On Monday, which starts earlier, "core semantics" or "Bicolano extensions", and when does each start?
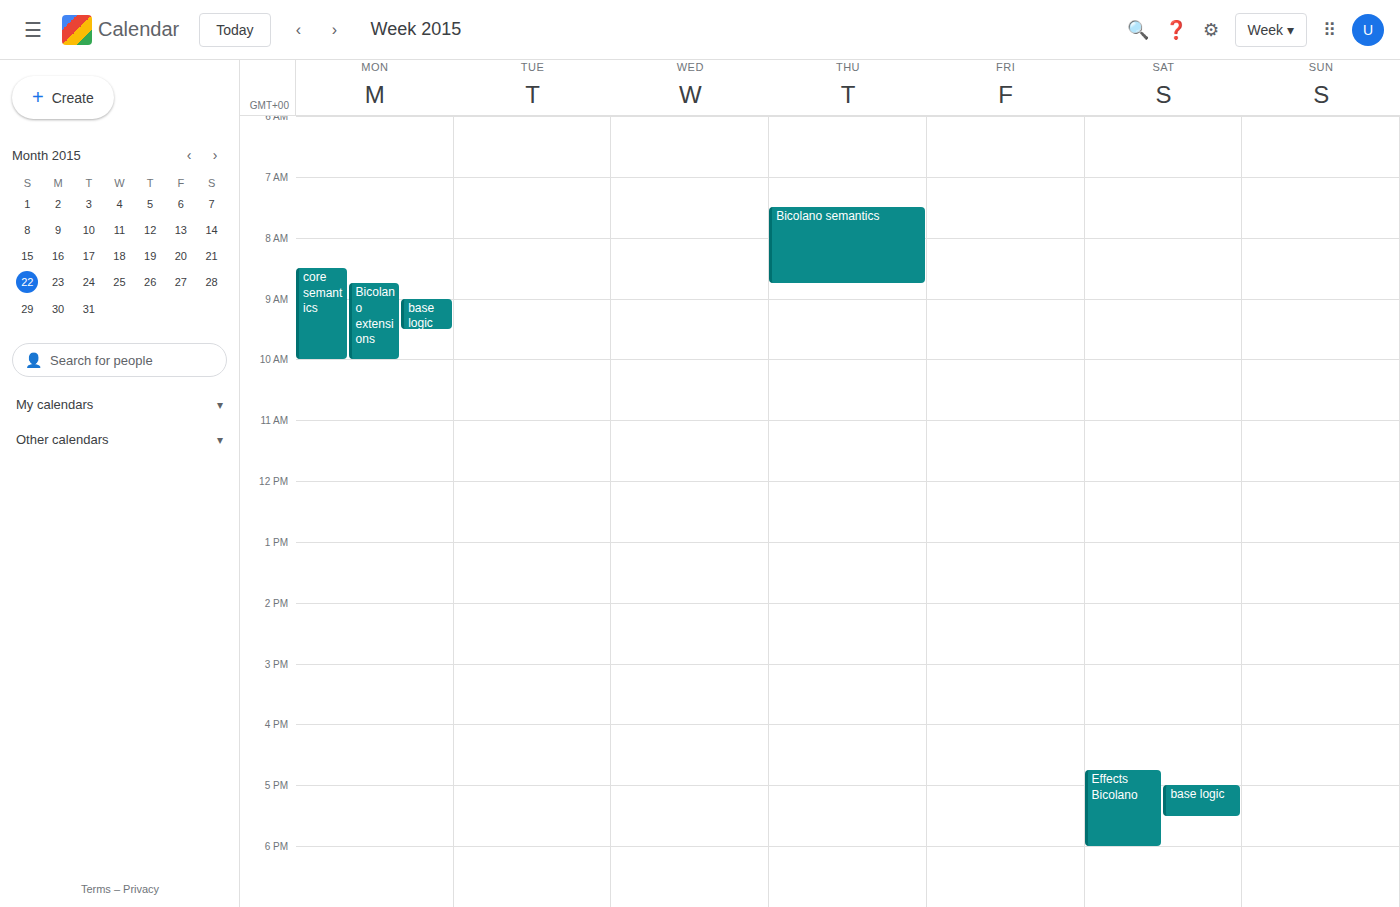
"core semantics" 8:30 AM; "Bicolano extensions" 8:45 AM.